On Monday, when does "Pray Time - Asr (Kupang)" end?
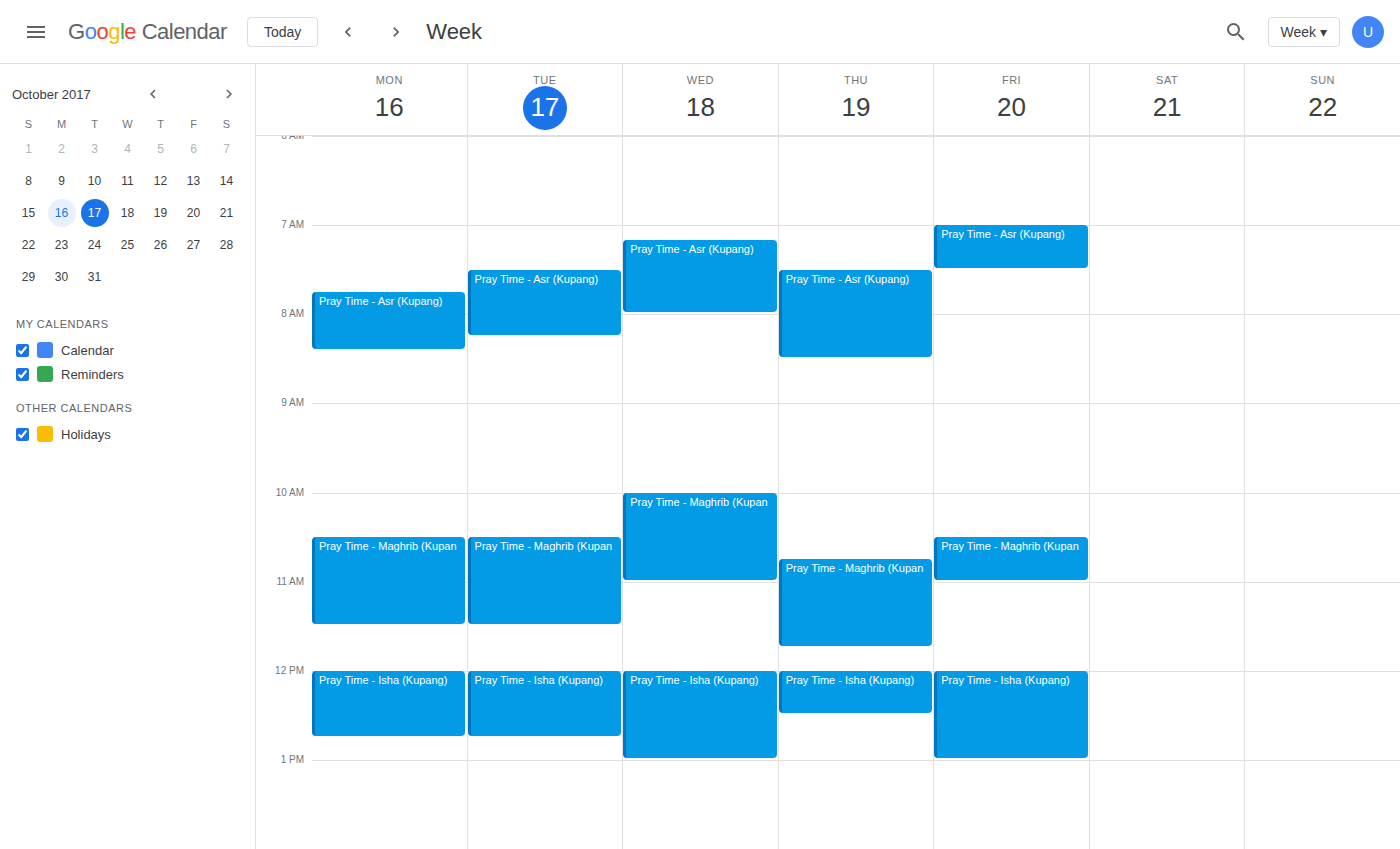
08:25